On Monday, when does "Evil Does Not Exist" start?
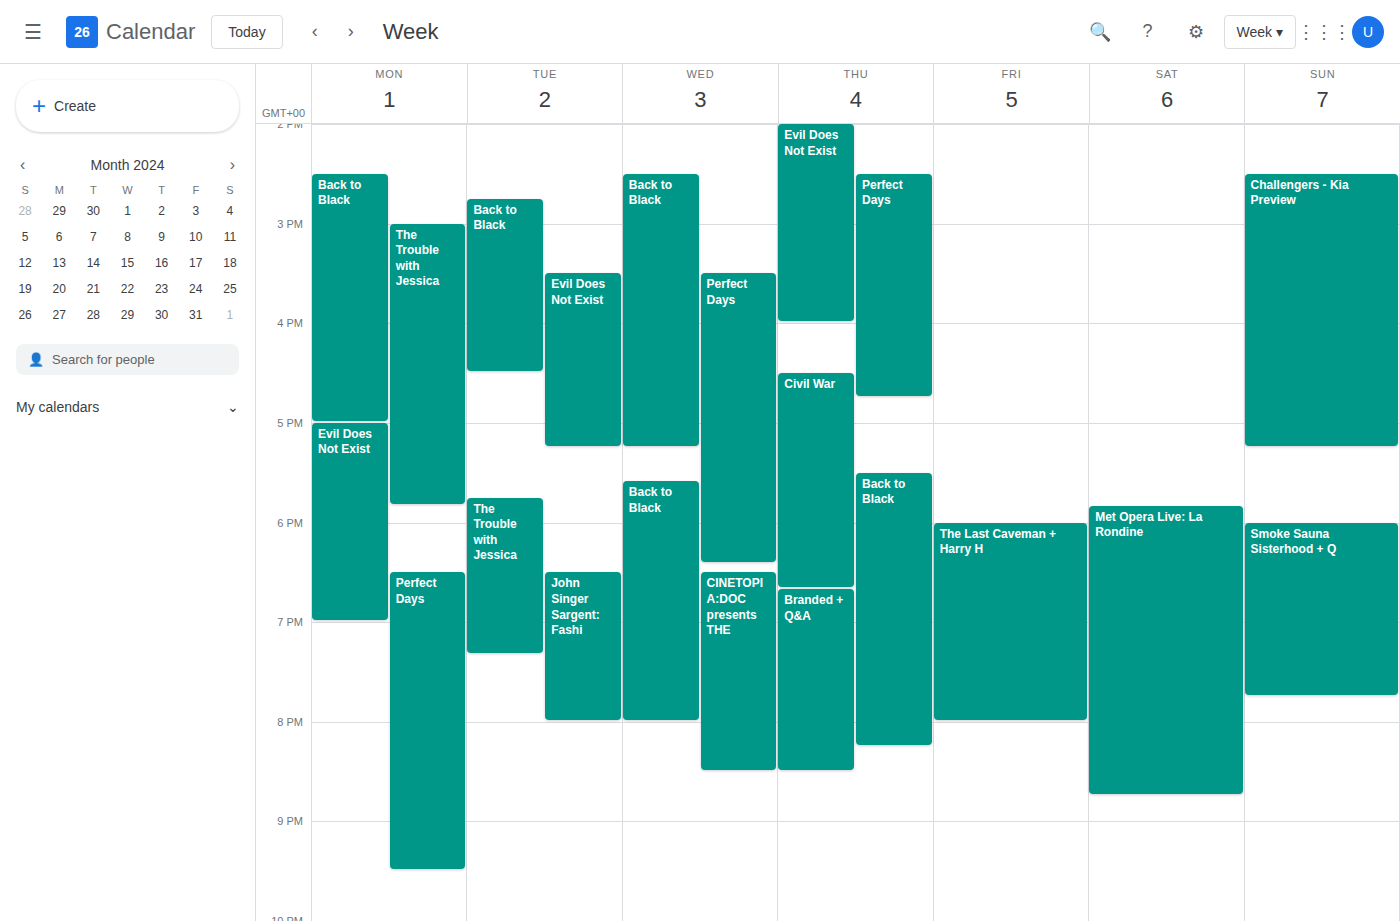
5:00 PM